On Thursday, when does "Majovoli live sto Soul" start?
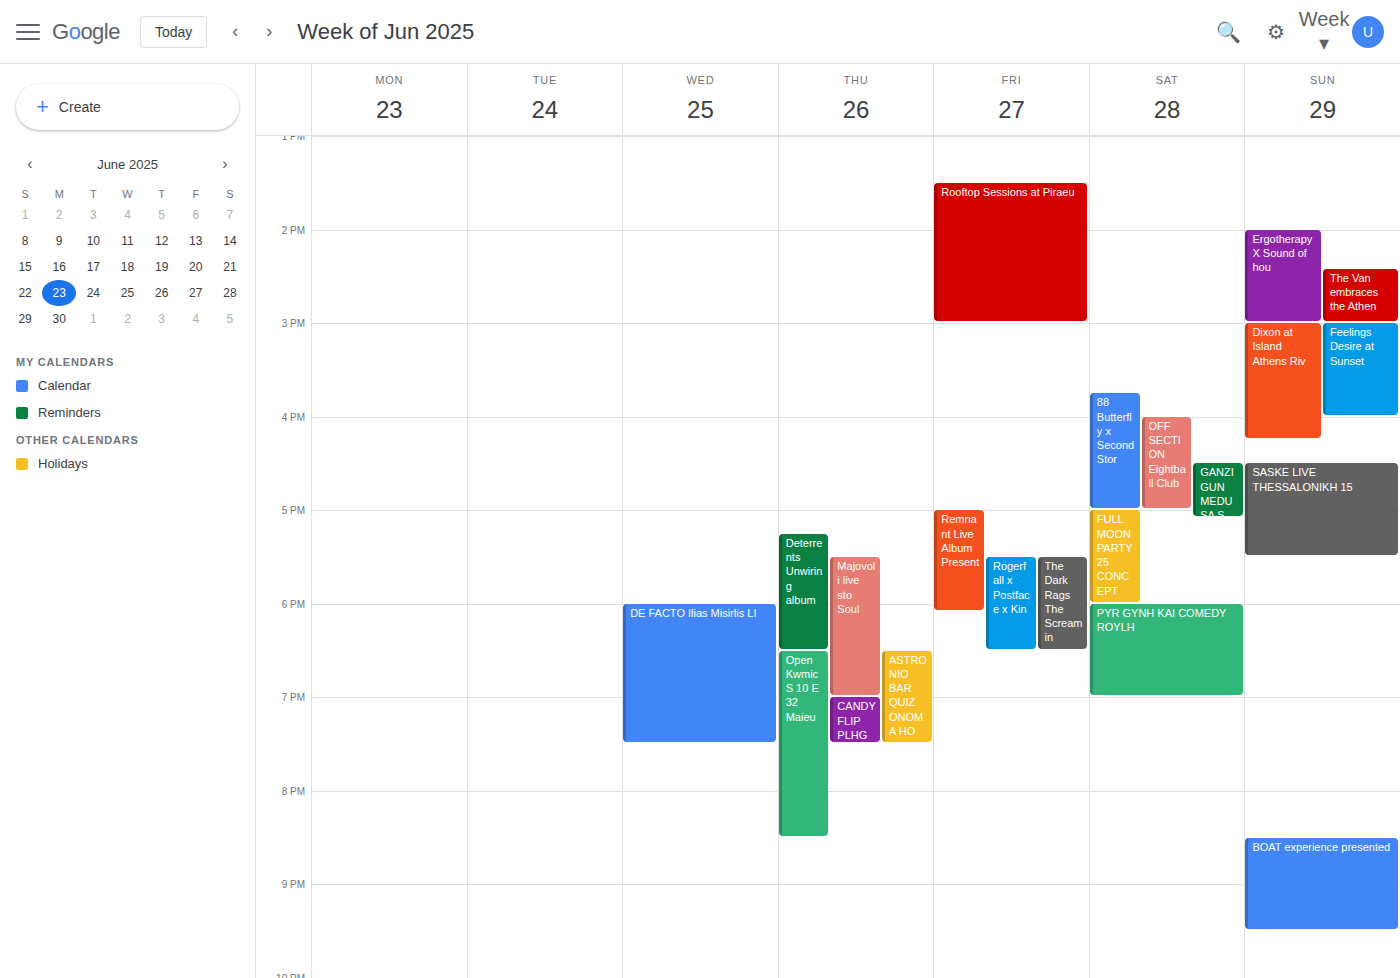
17:30